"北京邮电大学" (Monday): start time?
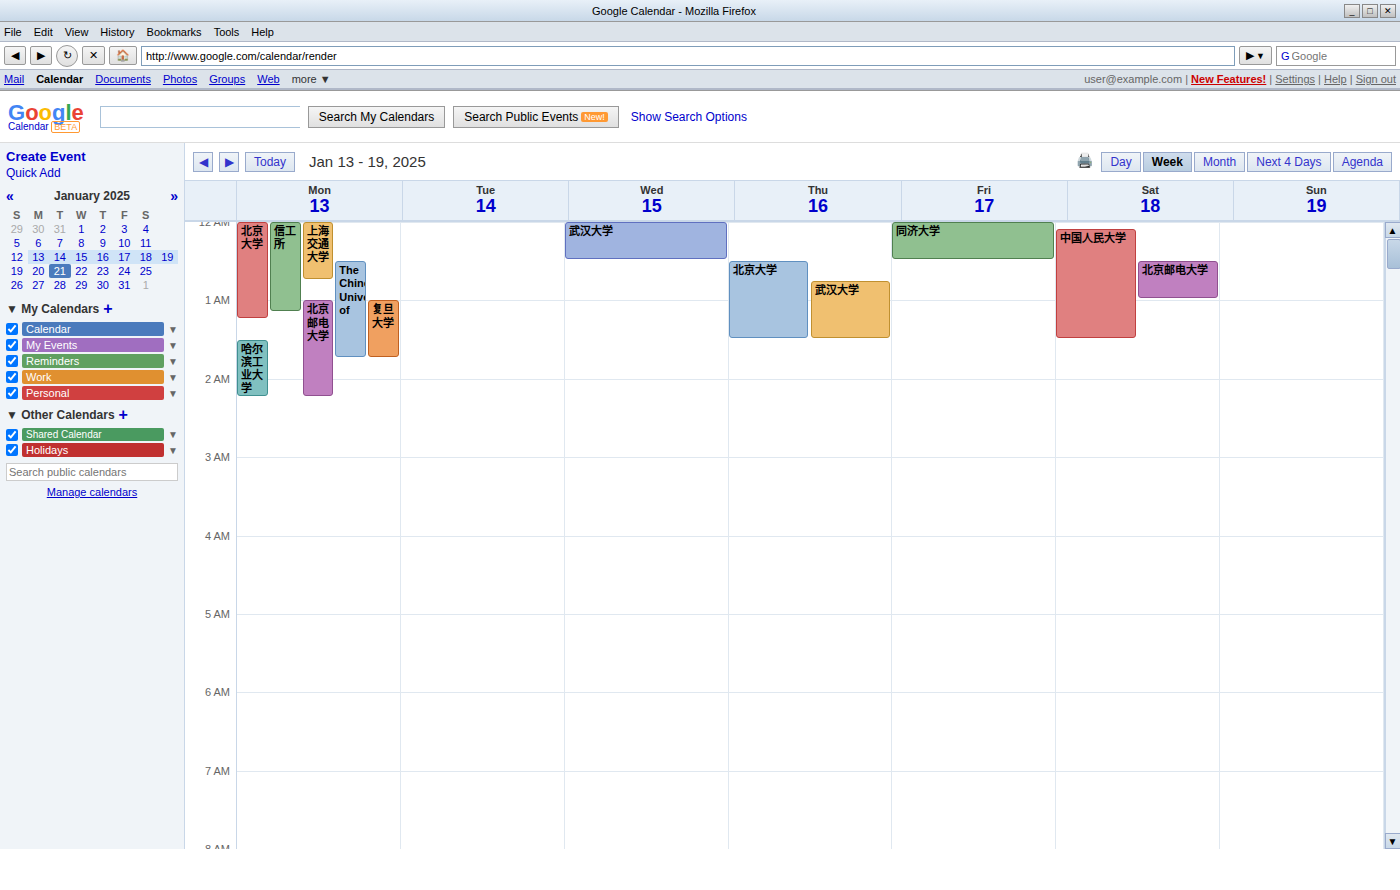
1:00 AM